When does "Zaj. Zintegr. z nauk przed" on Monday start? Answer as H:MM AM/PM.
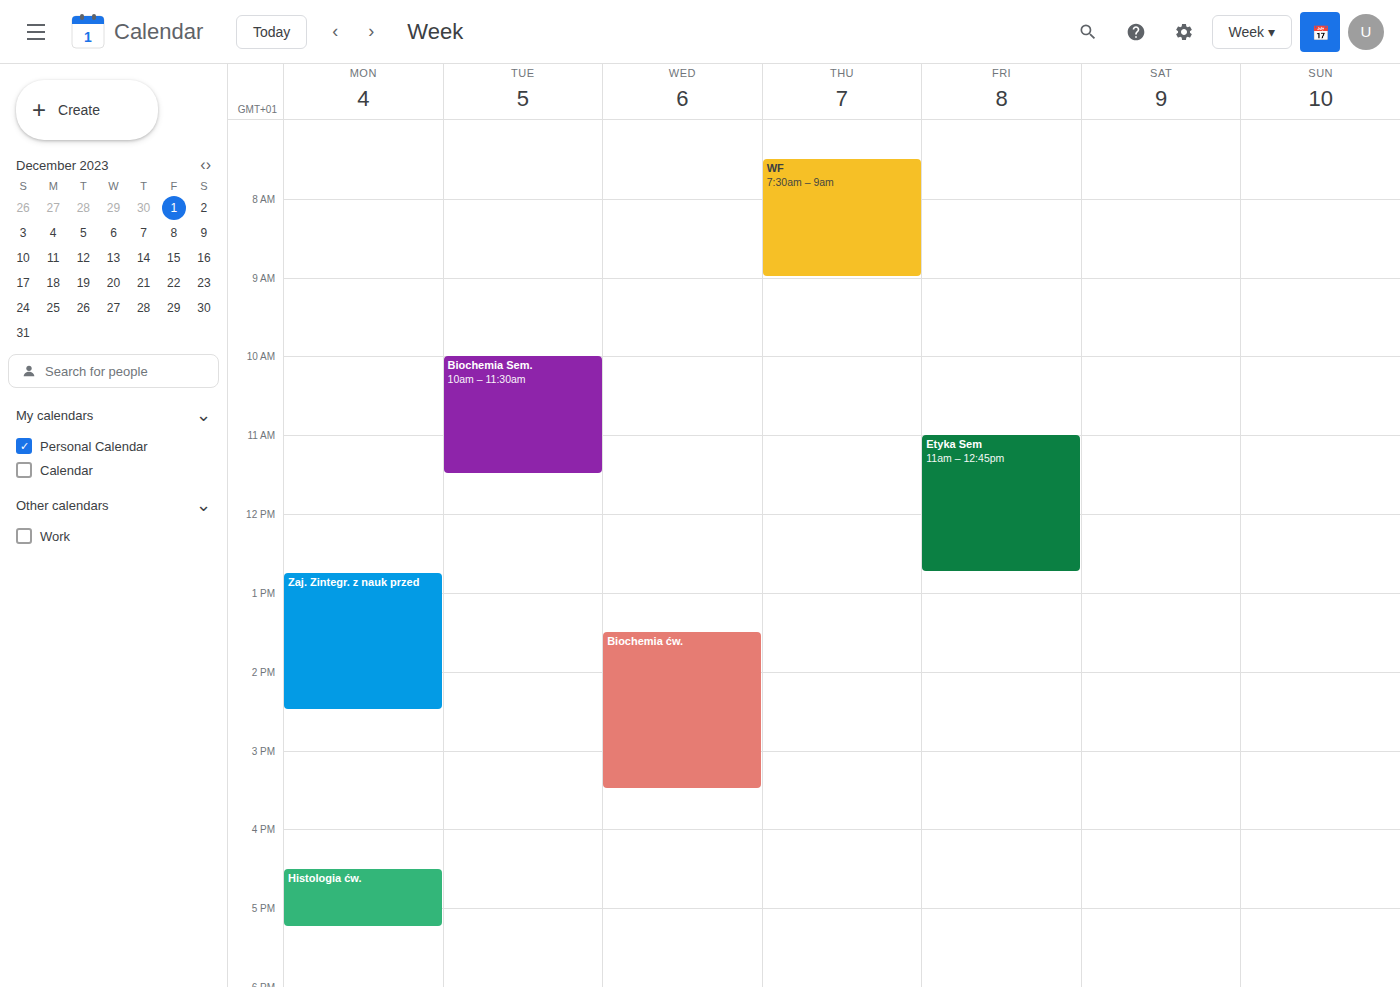
12:45 PM